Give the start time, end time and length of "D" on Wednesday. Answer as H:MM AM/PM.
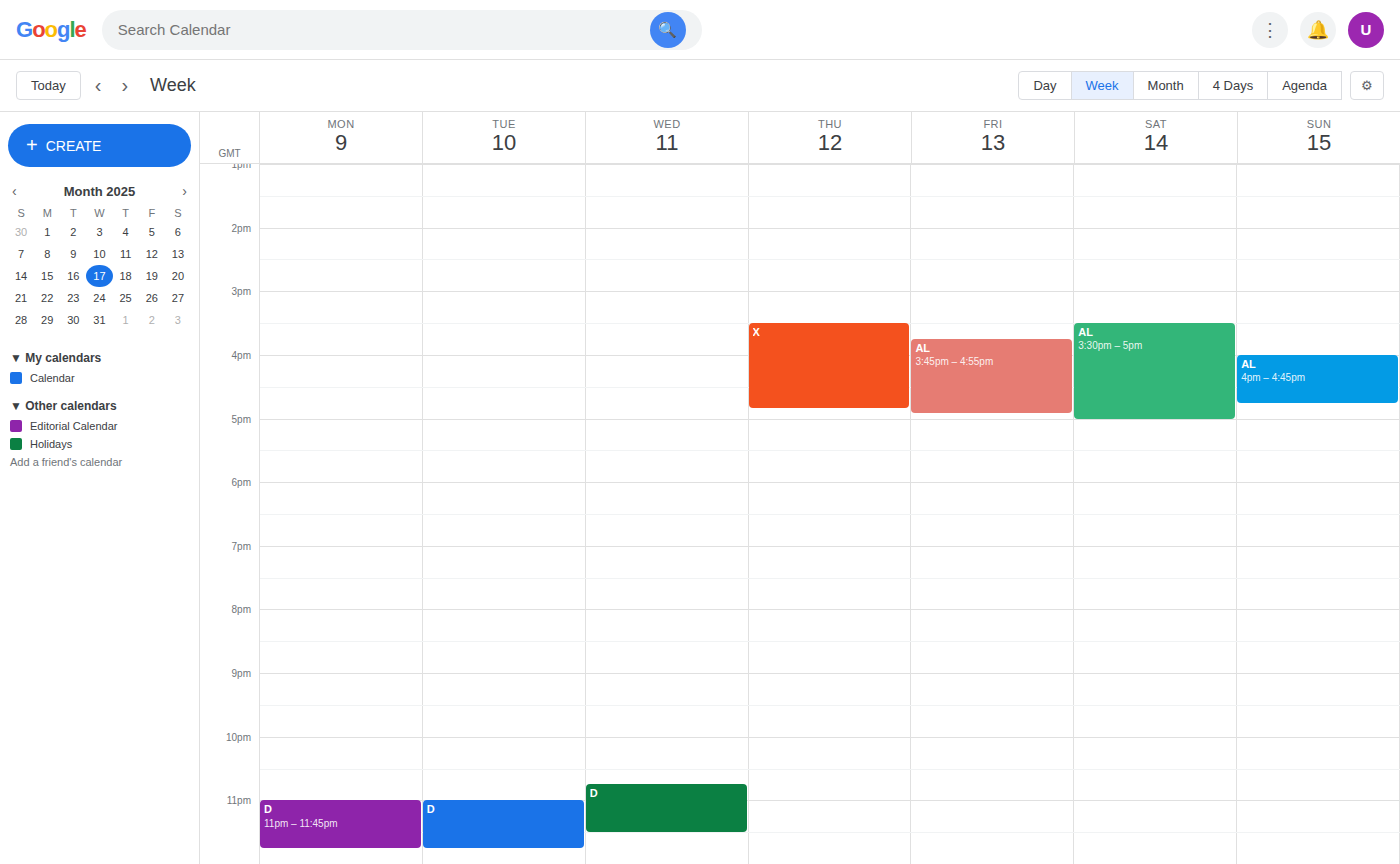
10:45 PM to 11:30 PM, 45 minutes